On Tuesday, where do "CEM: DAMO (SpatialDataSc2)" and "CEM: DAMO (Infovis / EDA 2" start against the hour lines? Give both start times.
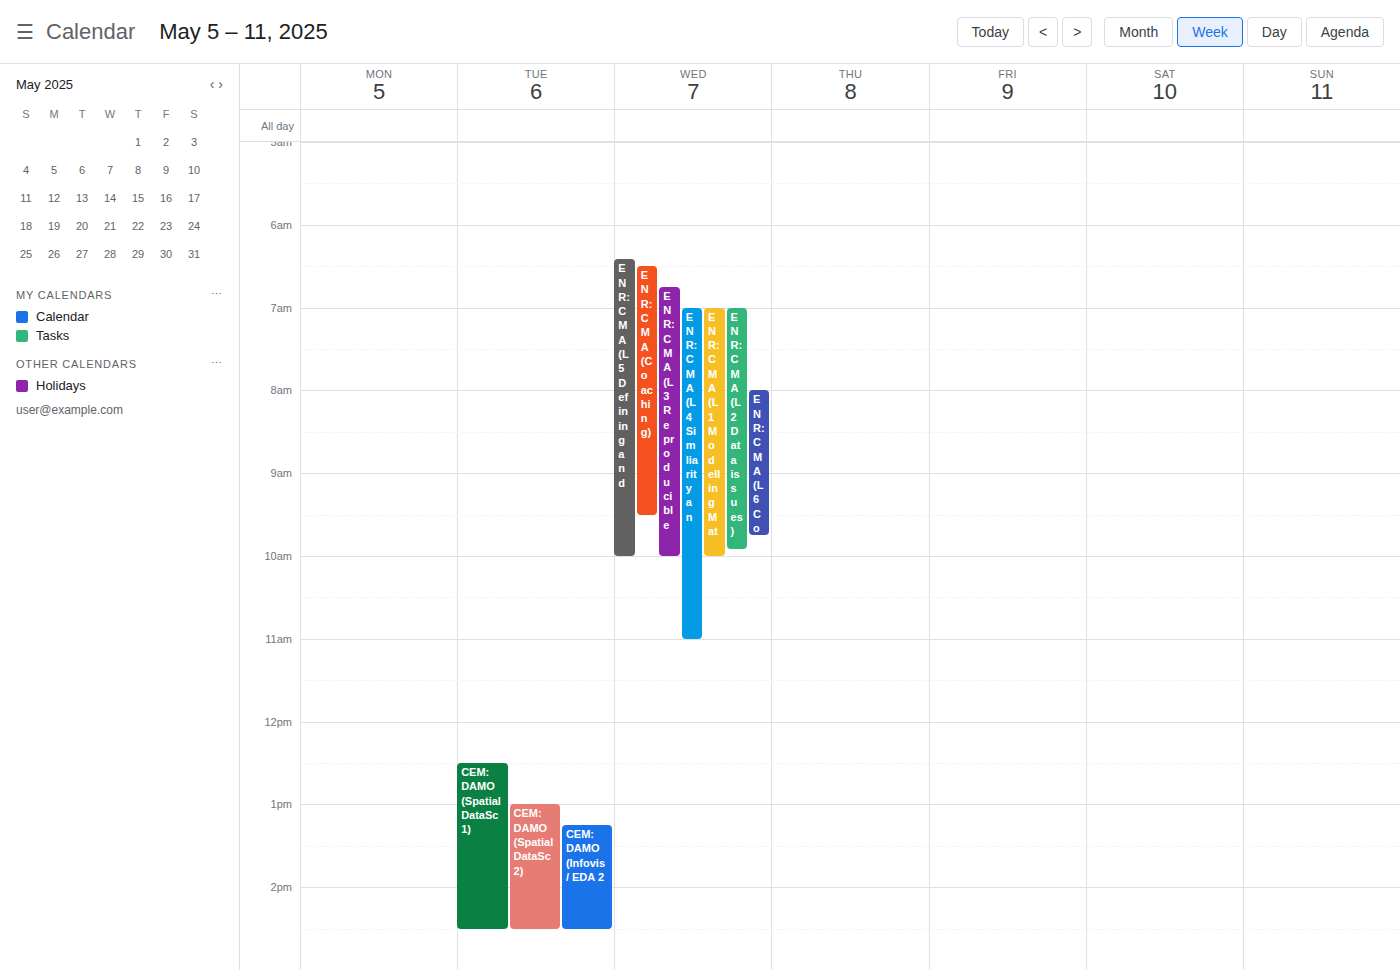
"CEM: DAMO (SpatialDataSc2)": 1:00 PM, exactly on the 1 PM line. "CEM: DAMO (Infovis / EDA 2": 1:15 PM, neither: a quarter of the way from the 1 PM line to the 2 PM line.